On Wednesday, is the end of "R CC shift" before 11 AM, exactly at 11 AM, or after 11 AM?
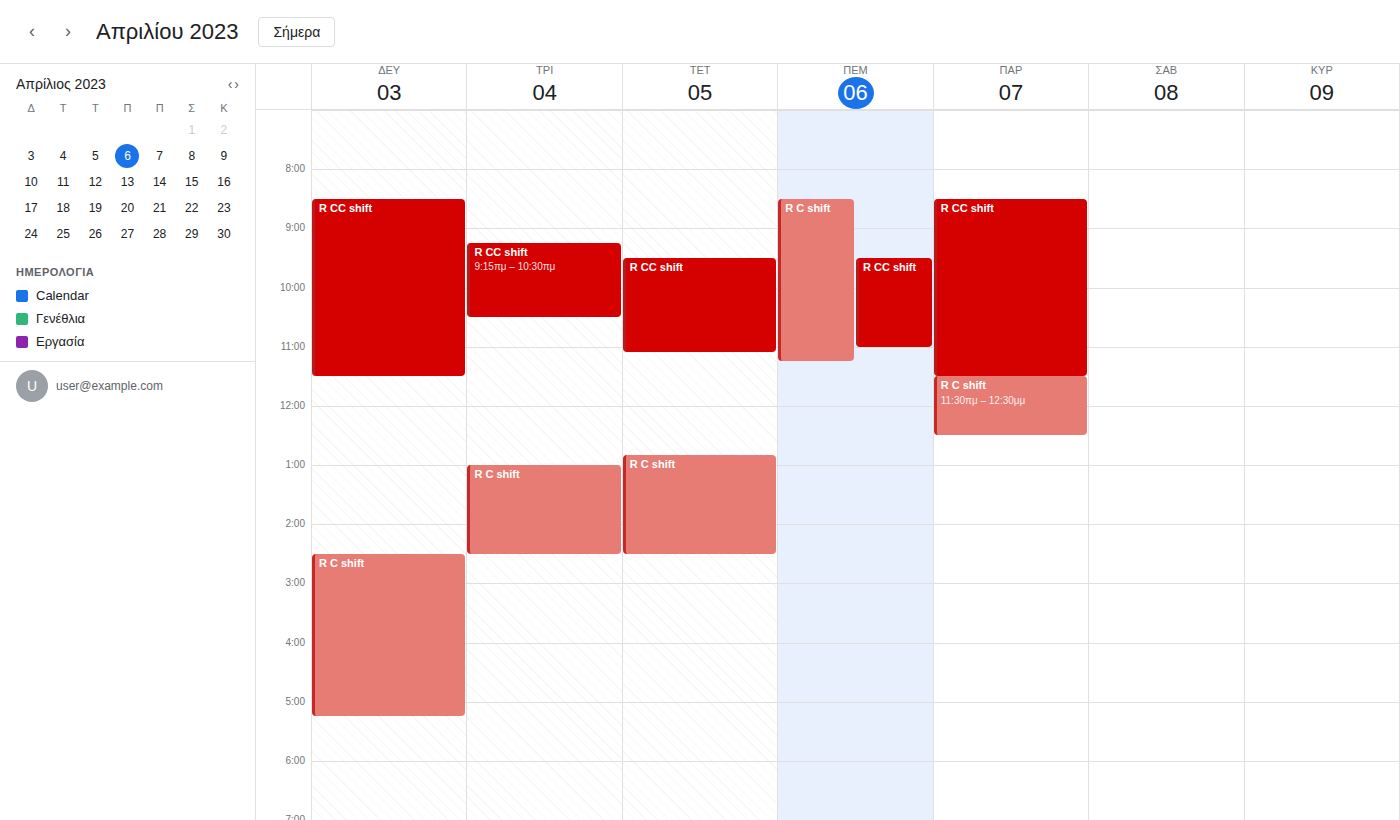
11:05 AM -- after 11 AM, 5 minutes below the 11 AM line.